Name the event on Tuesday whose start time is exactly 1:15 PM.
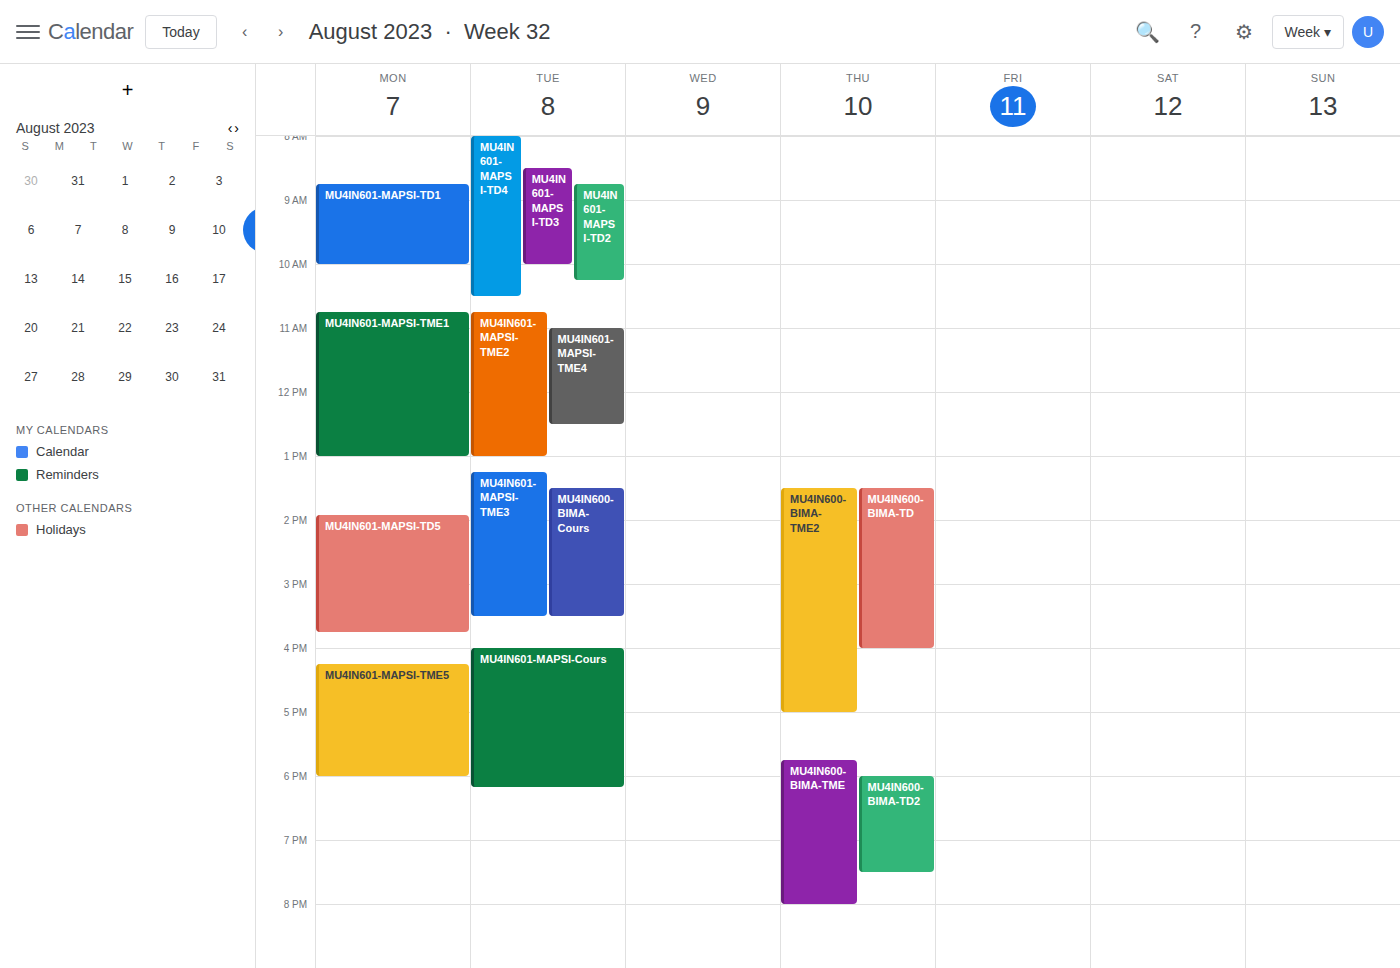
"MU4IN601-MAPSI-TME3"